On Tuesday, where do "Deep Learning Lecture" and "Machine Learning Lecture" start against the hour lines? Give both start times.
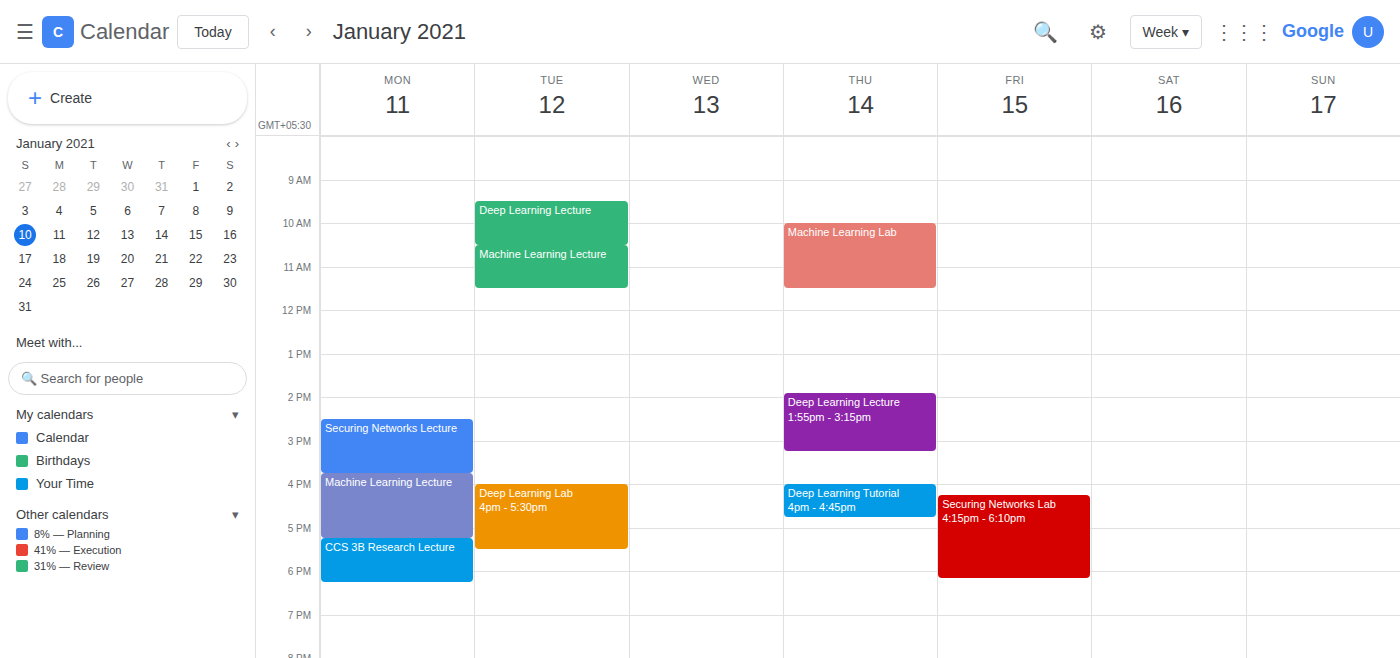
"Deep Learning Lecture": 9:30 AM, halfway between the 9 AM and 10 AM lines. "Machine Learning Lecture": 10:30 AM, halfway between the 10 AM and 11 AM lines.